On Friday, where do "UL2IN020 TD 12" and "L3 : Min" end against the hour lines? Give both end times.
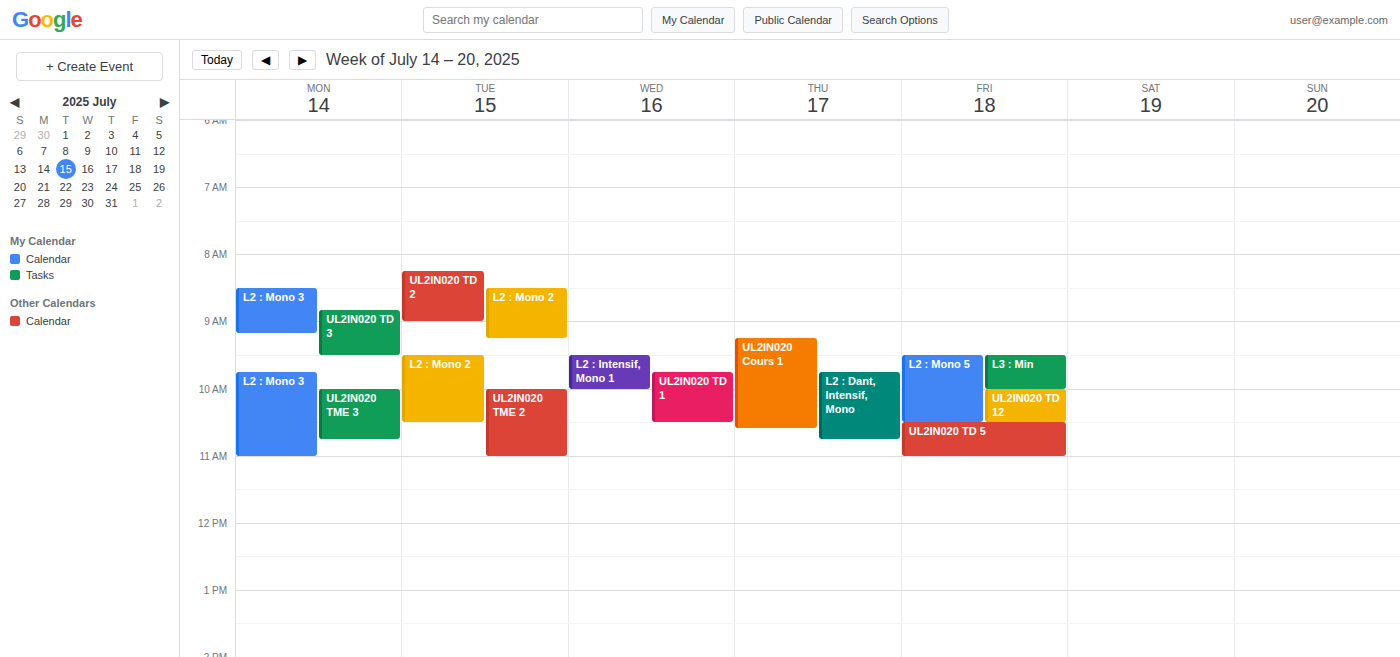
"UL2IN020 TD 12": 10:30 AM, halfway between the 10 AM and 11 AM lines. "L3 : Min": 10:00 AM, exactly on the 10 AM line.